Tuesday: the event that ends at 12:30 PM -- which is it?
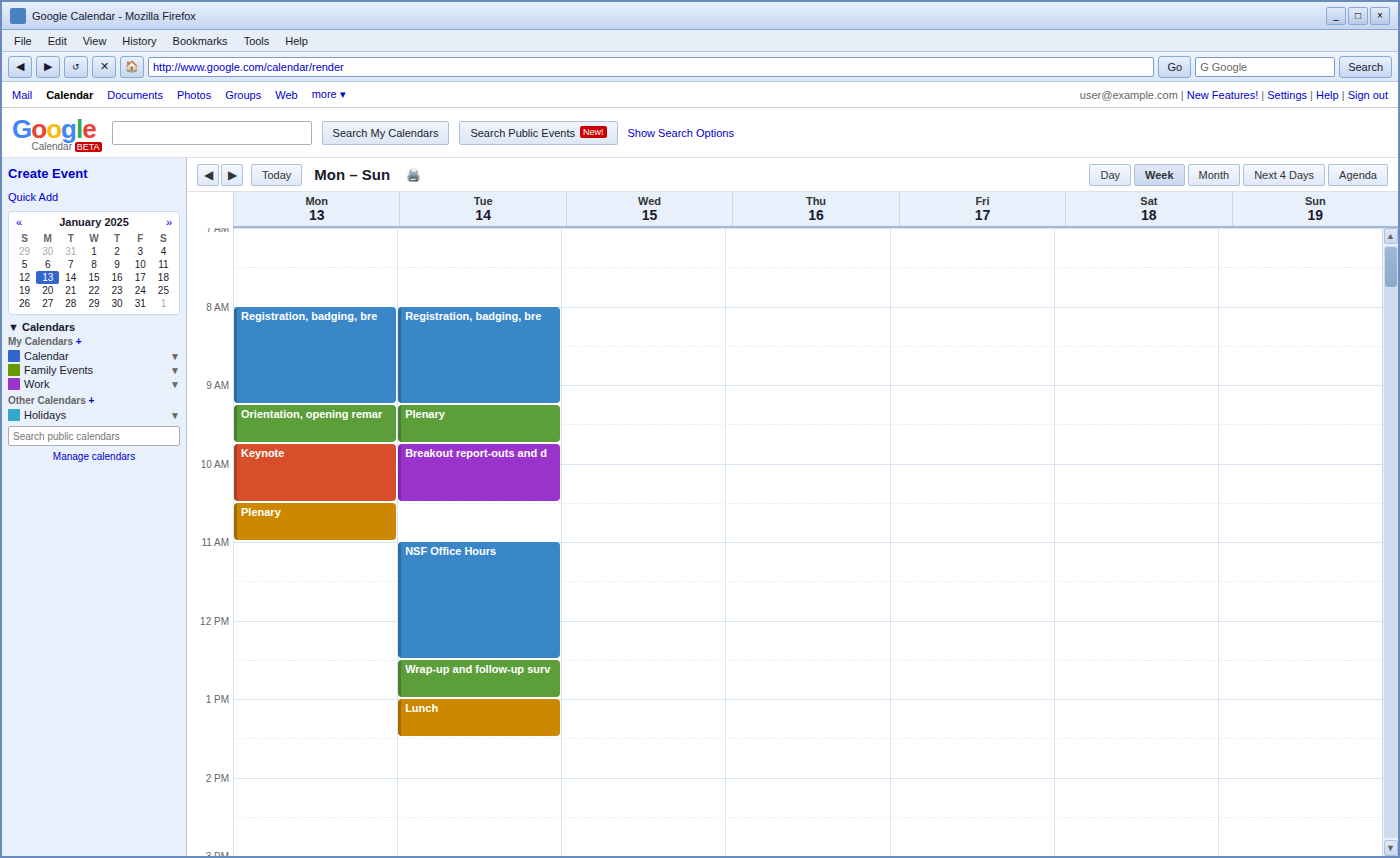
"NSF Office Hours"